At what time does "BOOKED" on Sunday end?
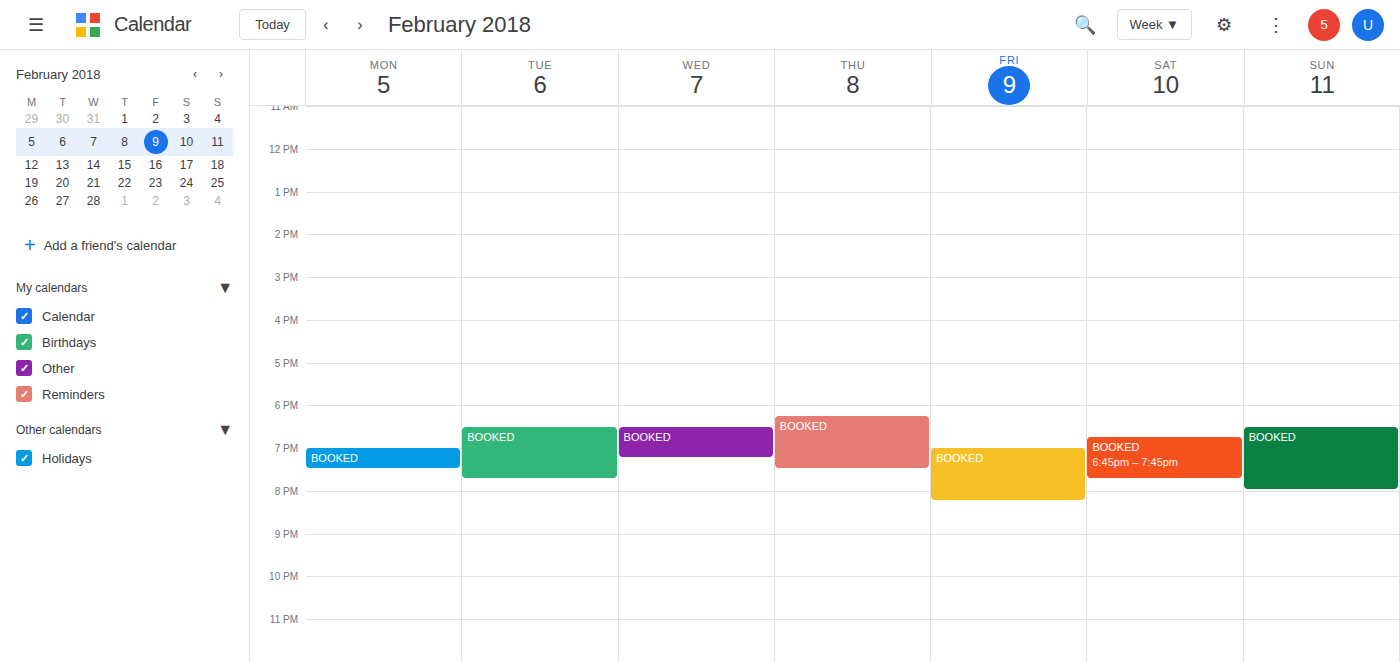
20:00